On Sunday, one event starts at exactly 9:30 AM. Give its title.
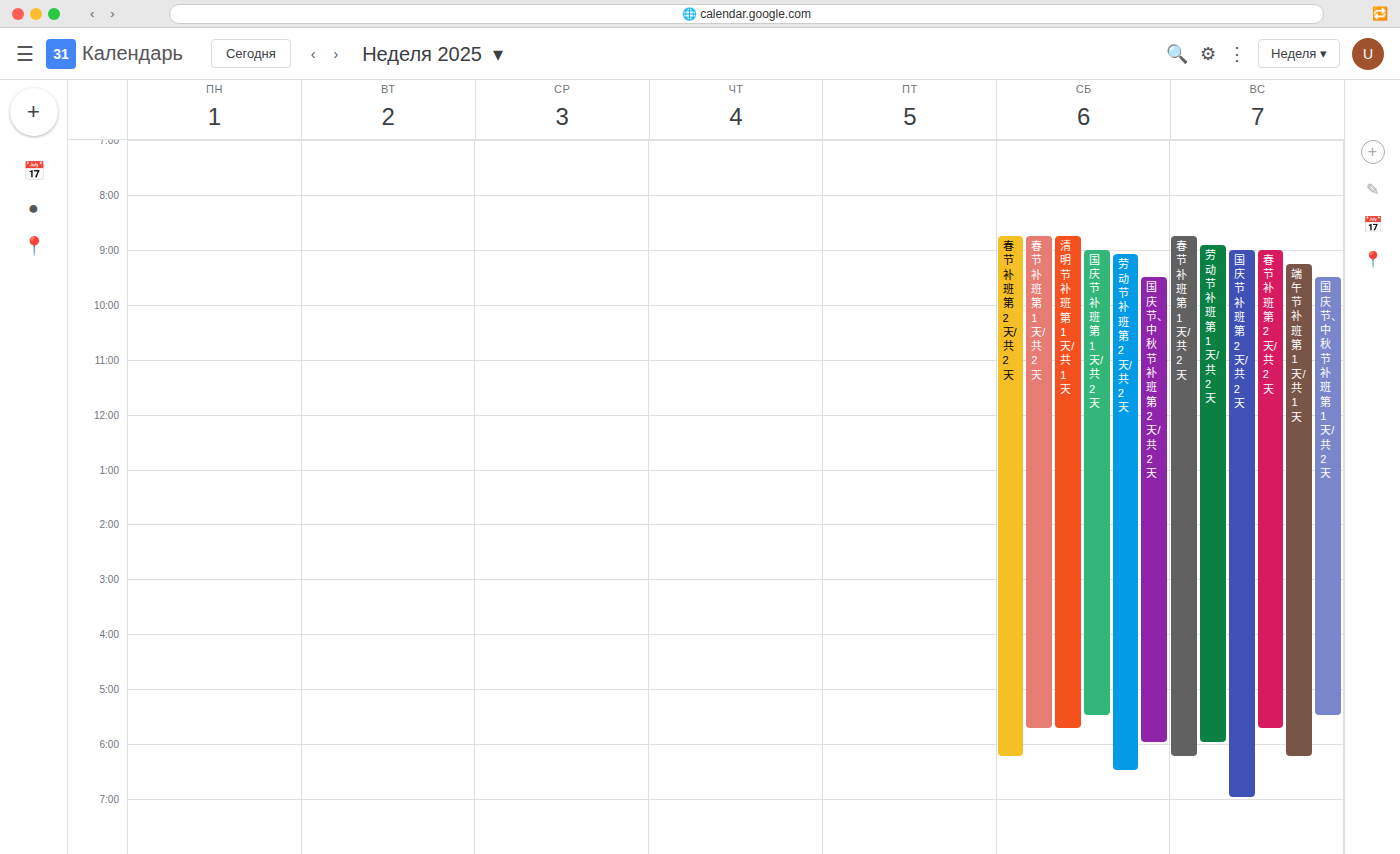
"国庆节、中秋节 补班 第1天/共2天"